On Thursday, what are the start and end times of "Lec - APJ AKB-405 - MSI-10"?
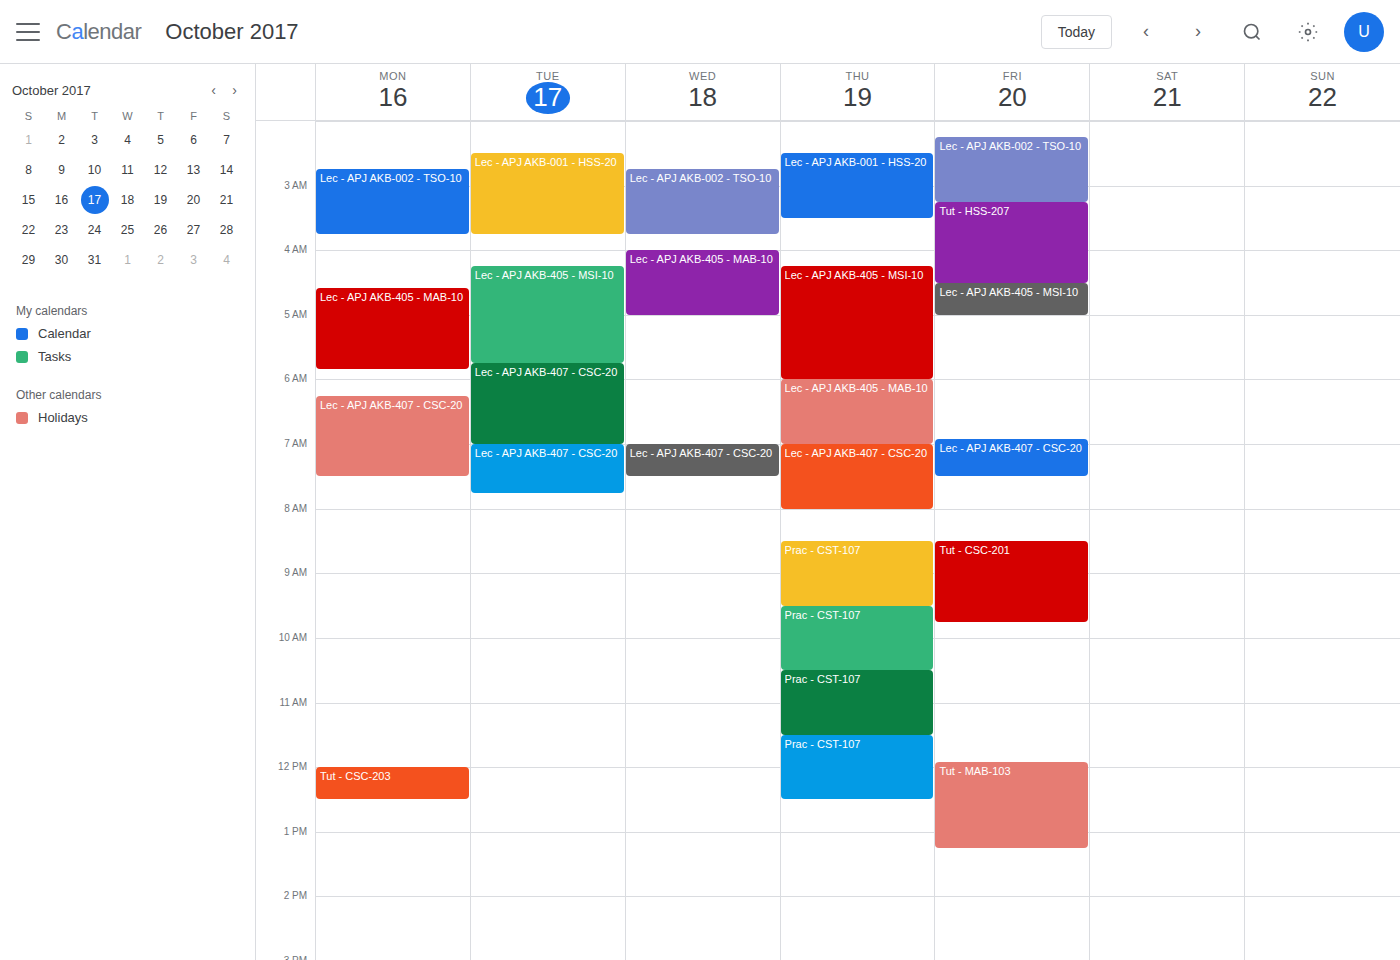
4:15 AM to 6:00 AM